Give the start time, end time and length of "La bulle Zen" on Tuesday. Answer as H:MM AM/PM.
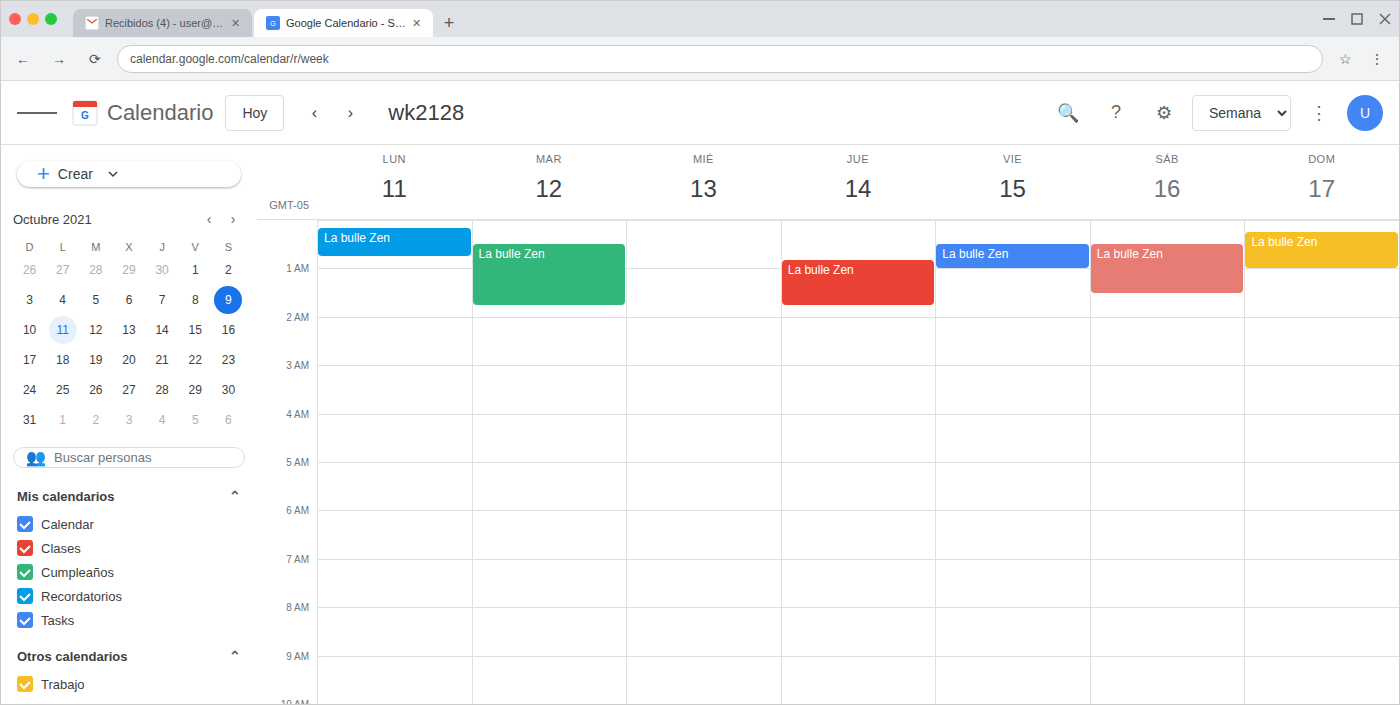
12:30 AM to 1:45 AM, 1 hour 15 minutes